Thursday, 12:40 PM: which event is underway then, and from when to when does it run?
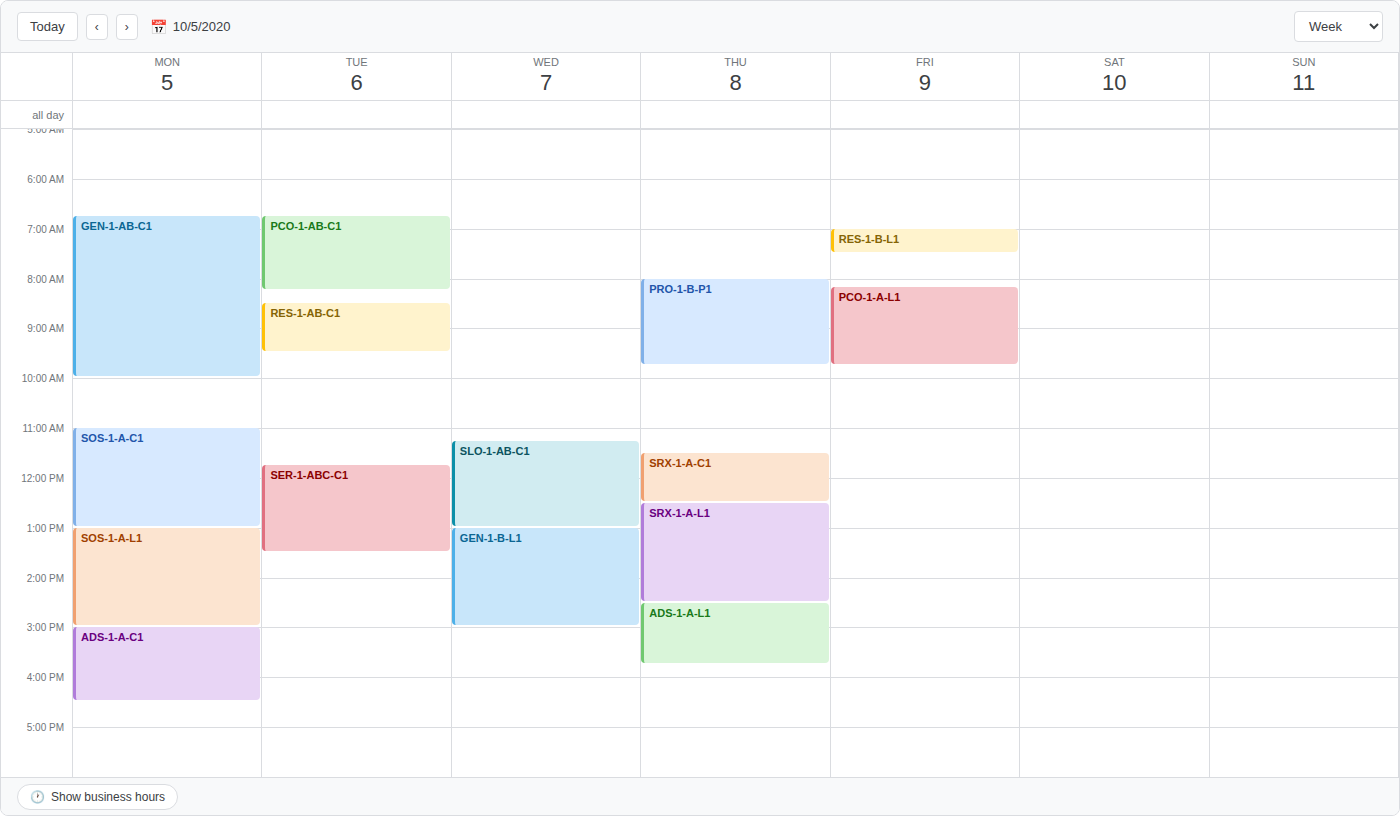
"SRX-1-A-L1", 12:30 PM to 2:30 PM